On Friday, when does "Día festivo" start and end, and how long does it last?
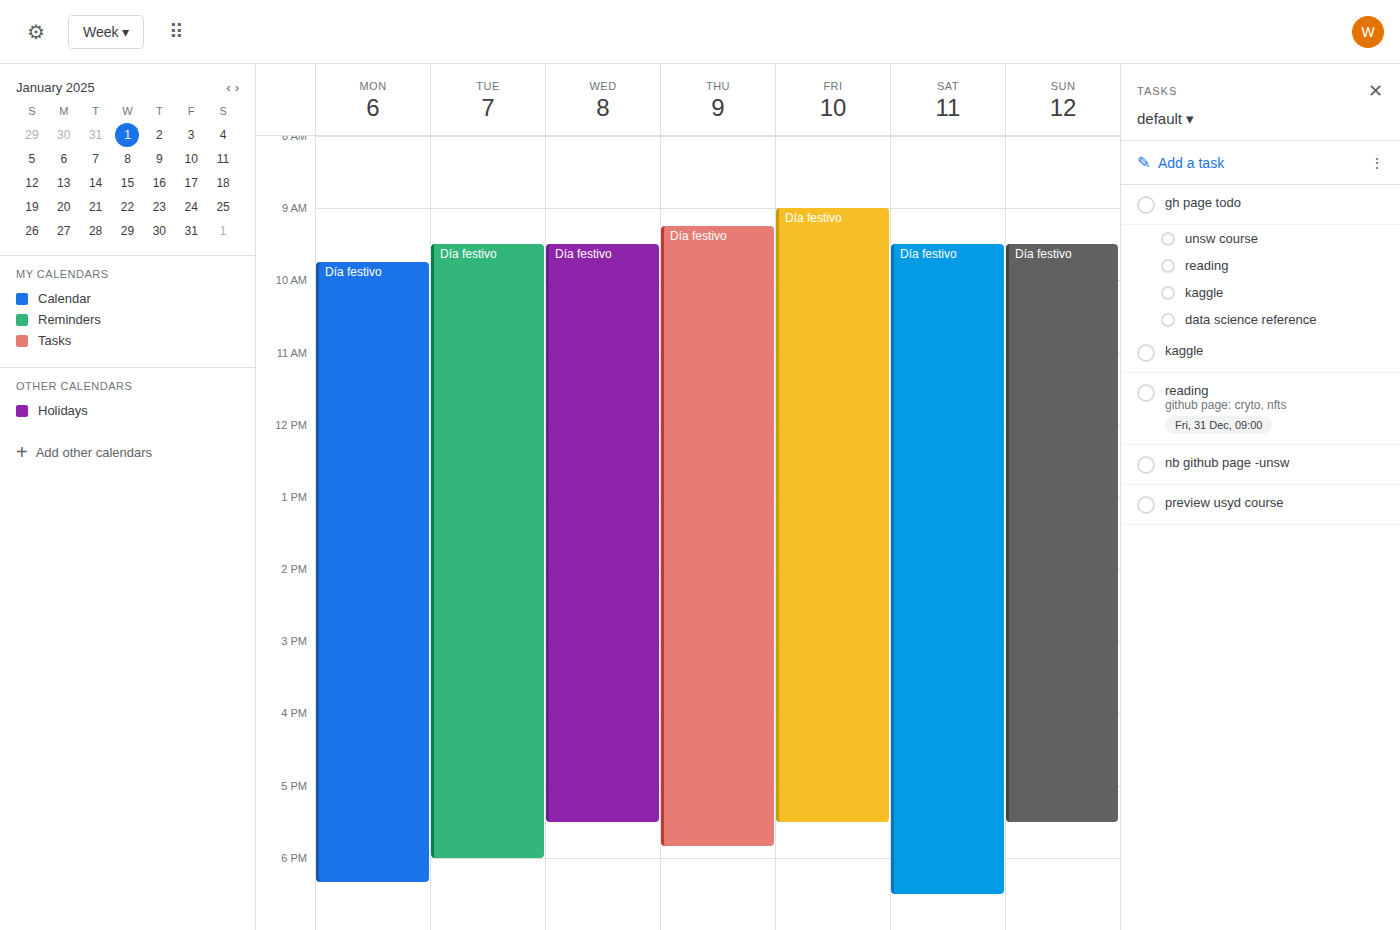
9:00 AM to 5:30 PM, 8 hours 30 minutes